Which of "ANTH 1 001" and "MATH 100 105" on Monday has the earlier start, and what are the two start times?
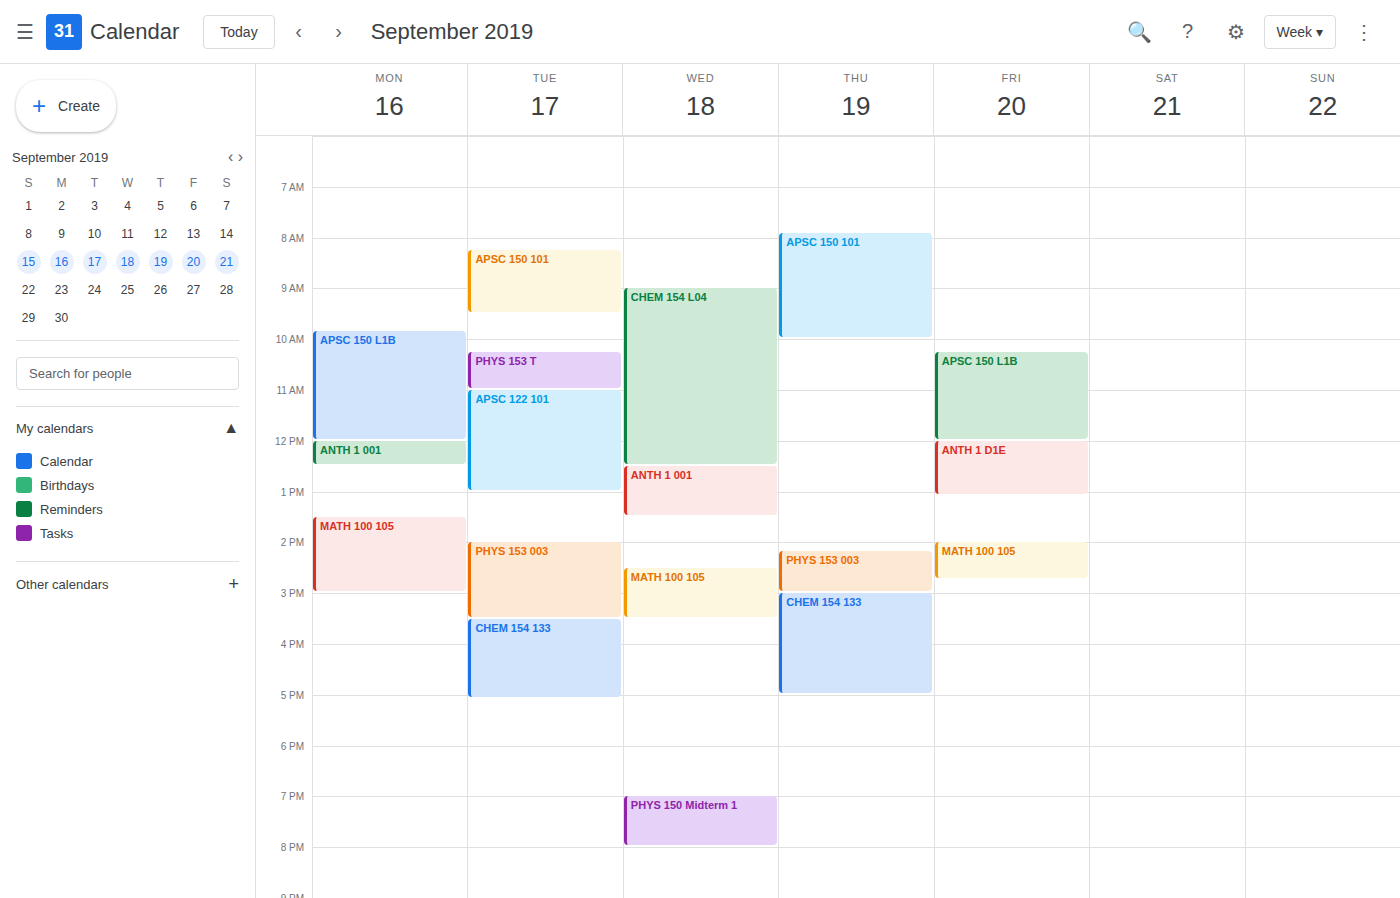
"ANTH 1 001" 12:00 PM; "MATH 100 105" 1:30 PM.